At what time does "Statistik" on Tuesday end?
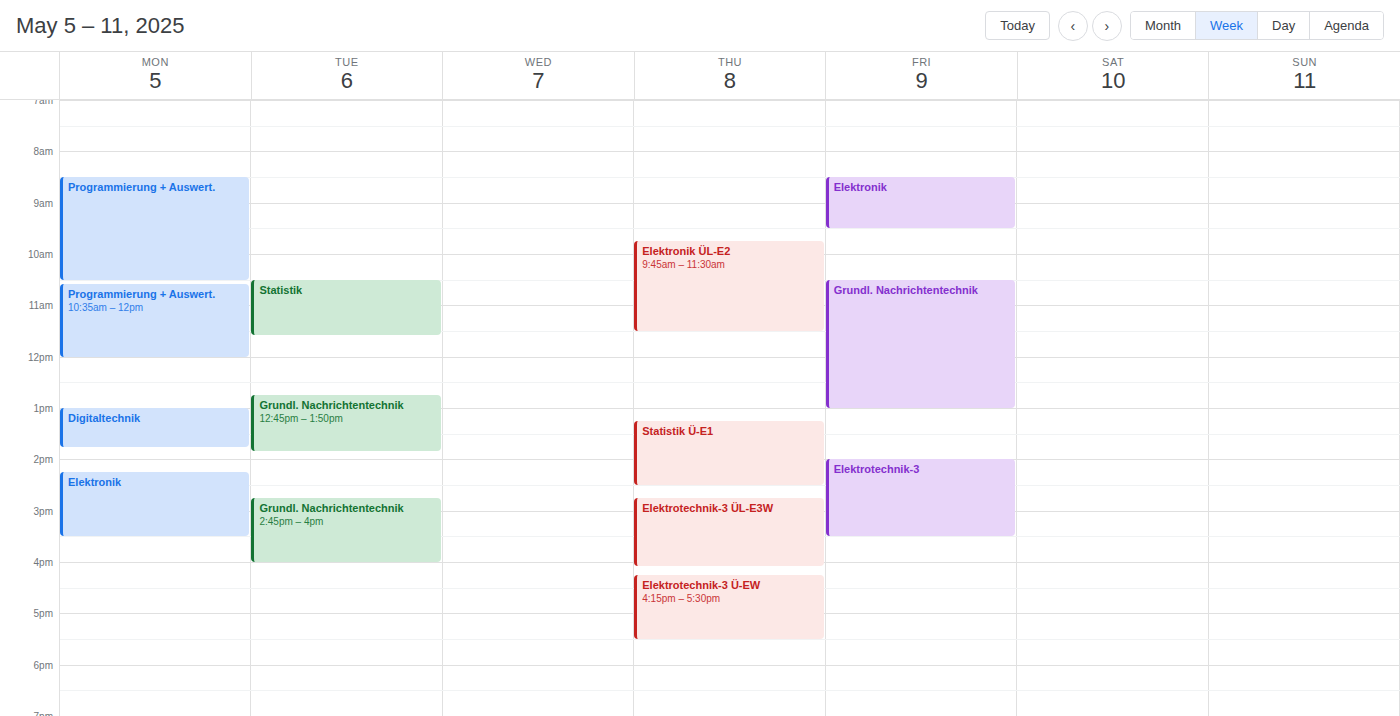
11:35 AM